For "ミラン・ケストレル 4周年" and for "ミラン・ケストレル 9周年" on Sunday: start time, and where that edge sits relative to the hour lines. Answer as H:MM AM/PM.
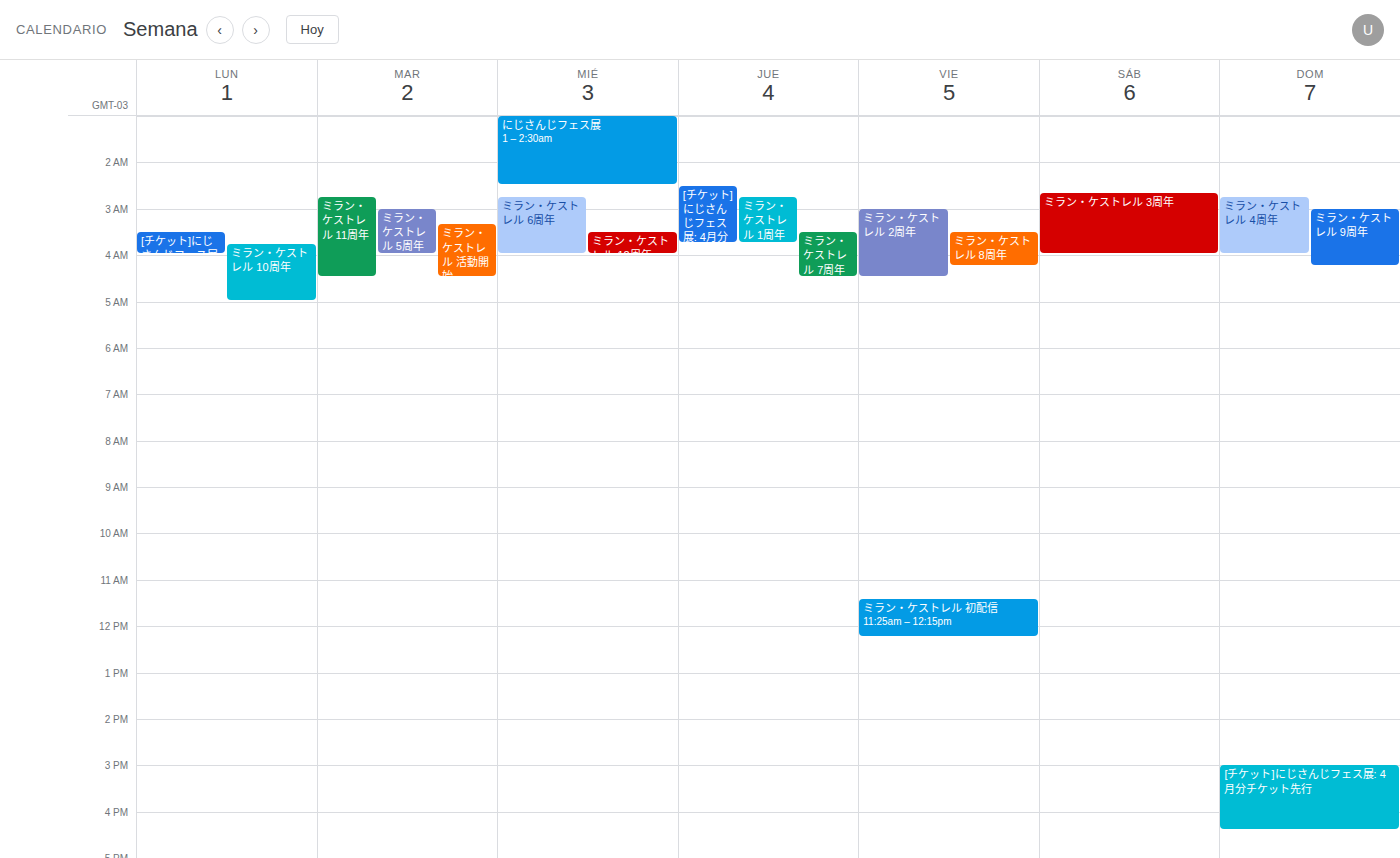
"ミラン・ケストレル 4周年": 2:45 AM, neither: three quarters of the way from the 2 AM line to the 3 AM line. "ミラン・ケストレル 9周年": 3:00 AM, exactly on the 3 AM line.